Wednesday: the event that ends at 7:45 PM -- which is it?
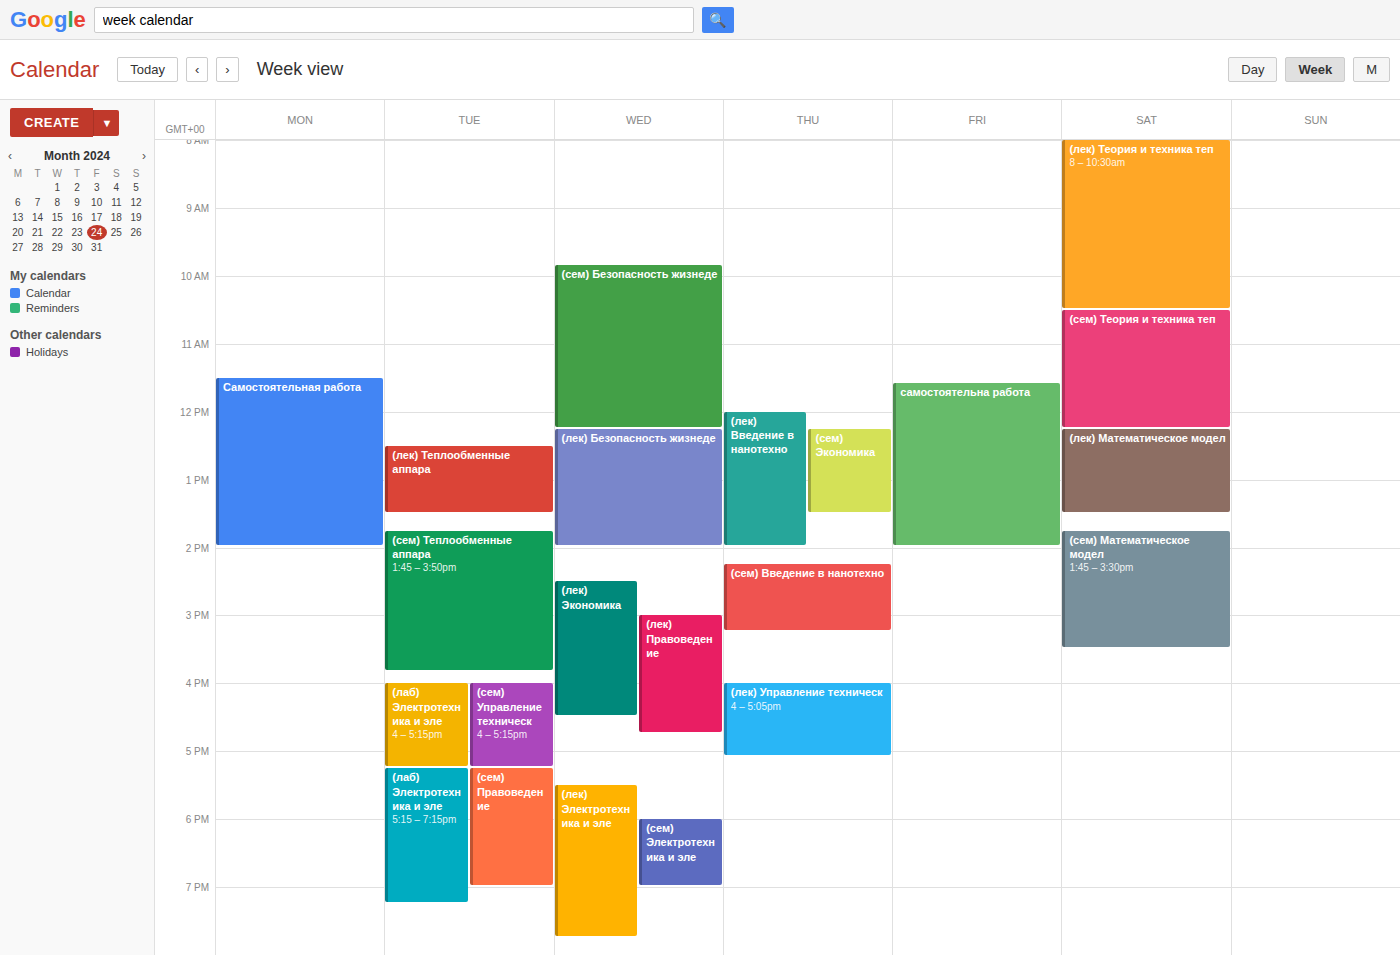
"(лек) Электротехника и эле"